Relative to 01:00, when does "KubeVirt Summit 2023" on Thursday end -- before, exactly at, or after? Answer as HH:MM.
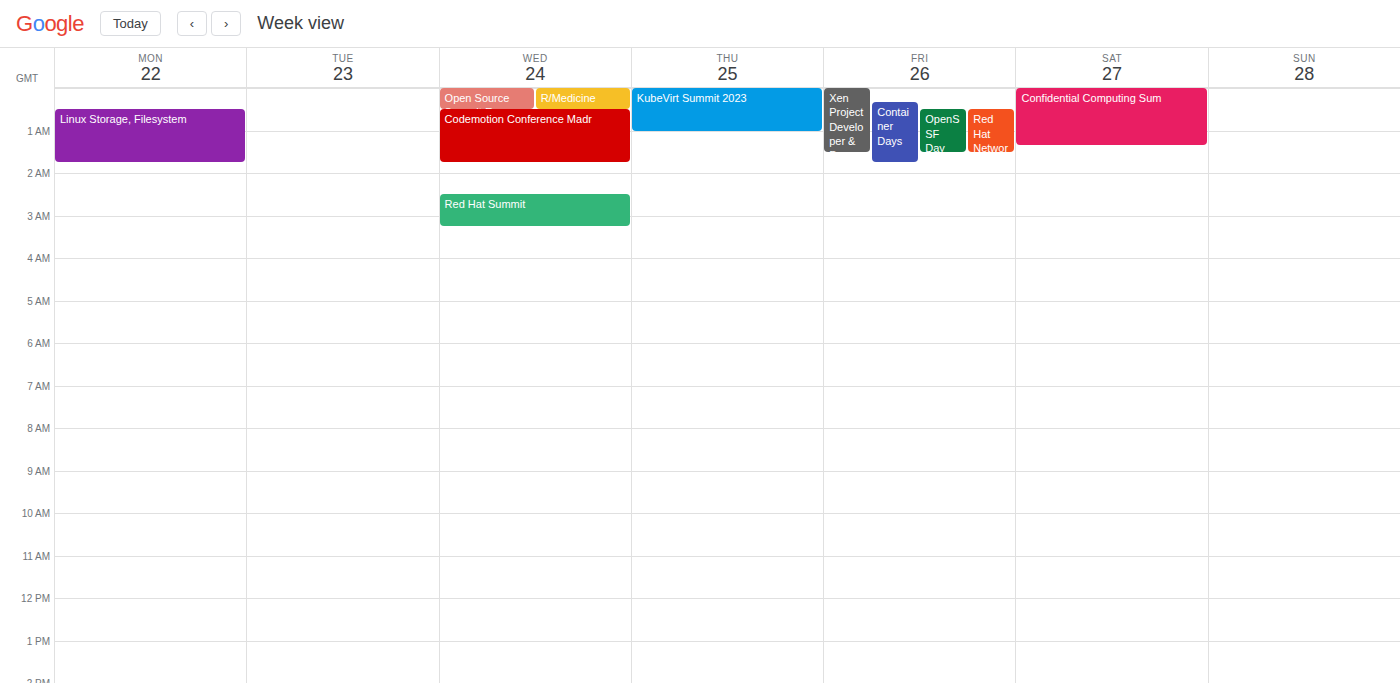
01:00 -- exactly at 01:00, on the 01:00 line.